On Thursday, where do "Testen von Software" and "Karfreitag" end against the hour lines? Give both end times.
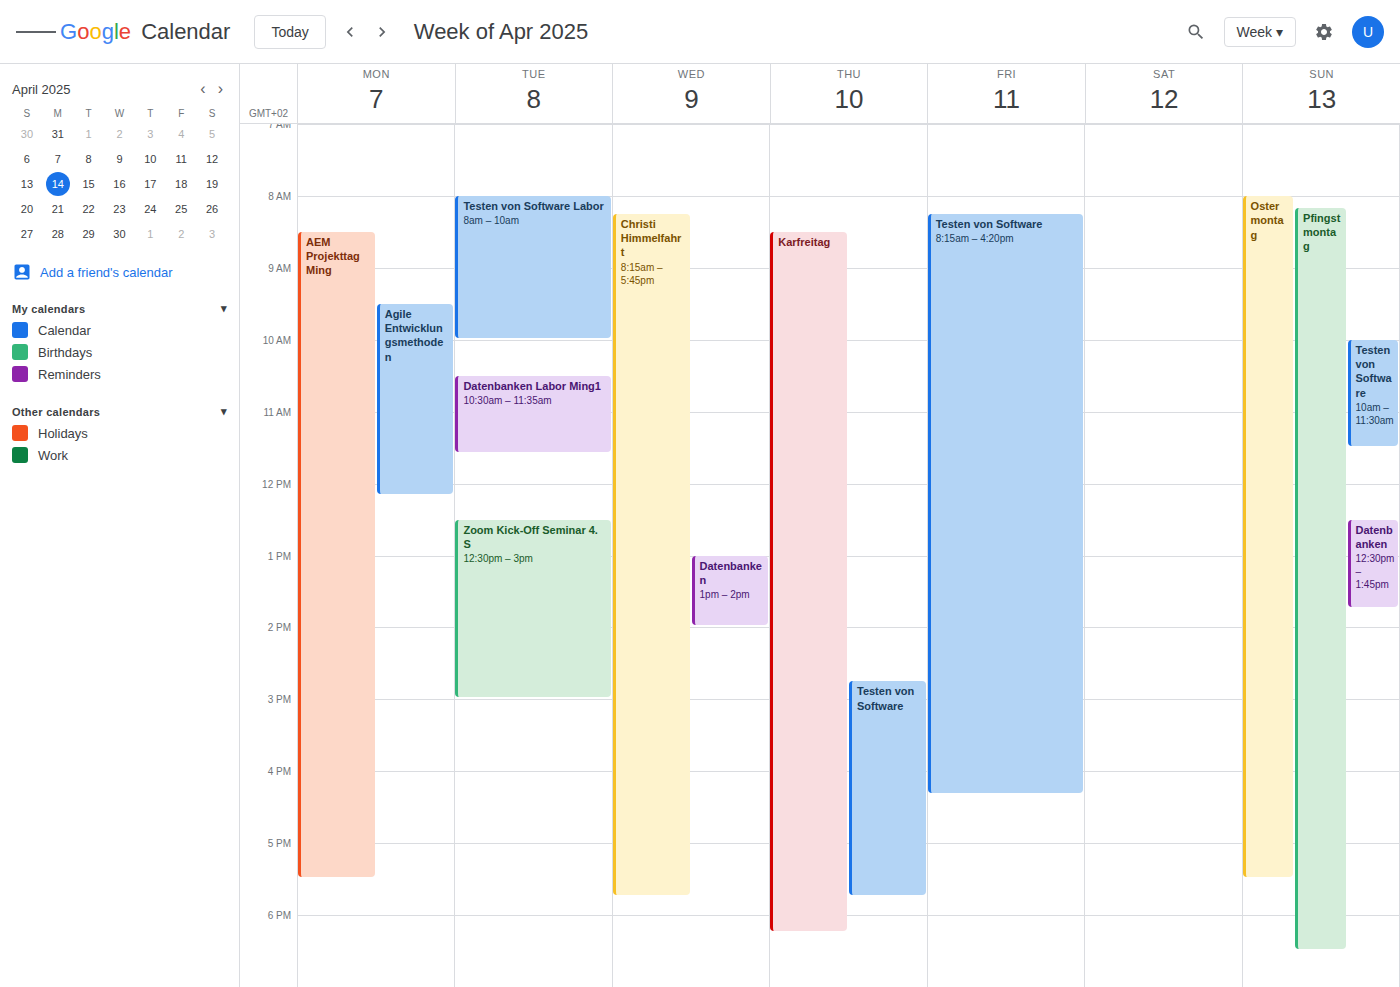
"Testen von Software": 5:45 PM, neither: three quarters of the way from the 5 PM line to the 6 PM line. "Karfreitag": 6:15 PM, neither: a quarter of the way from the 6 PM line to the 7 PM line.